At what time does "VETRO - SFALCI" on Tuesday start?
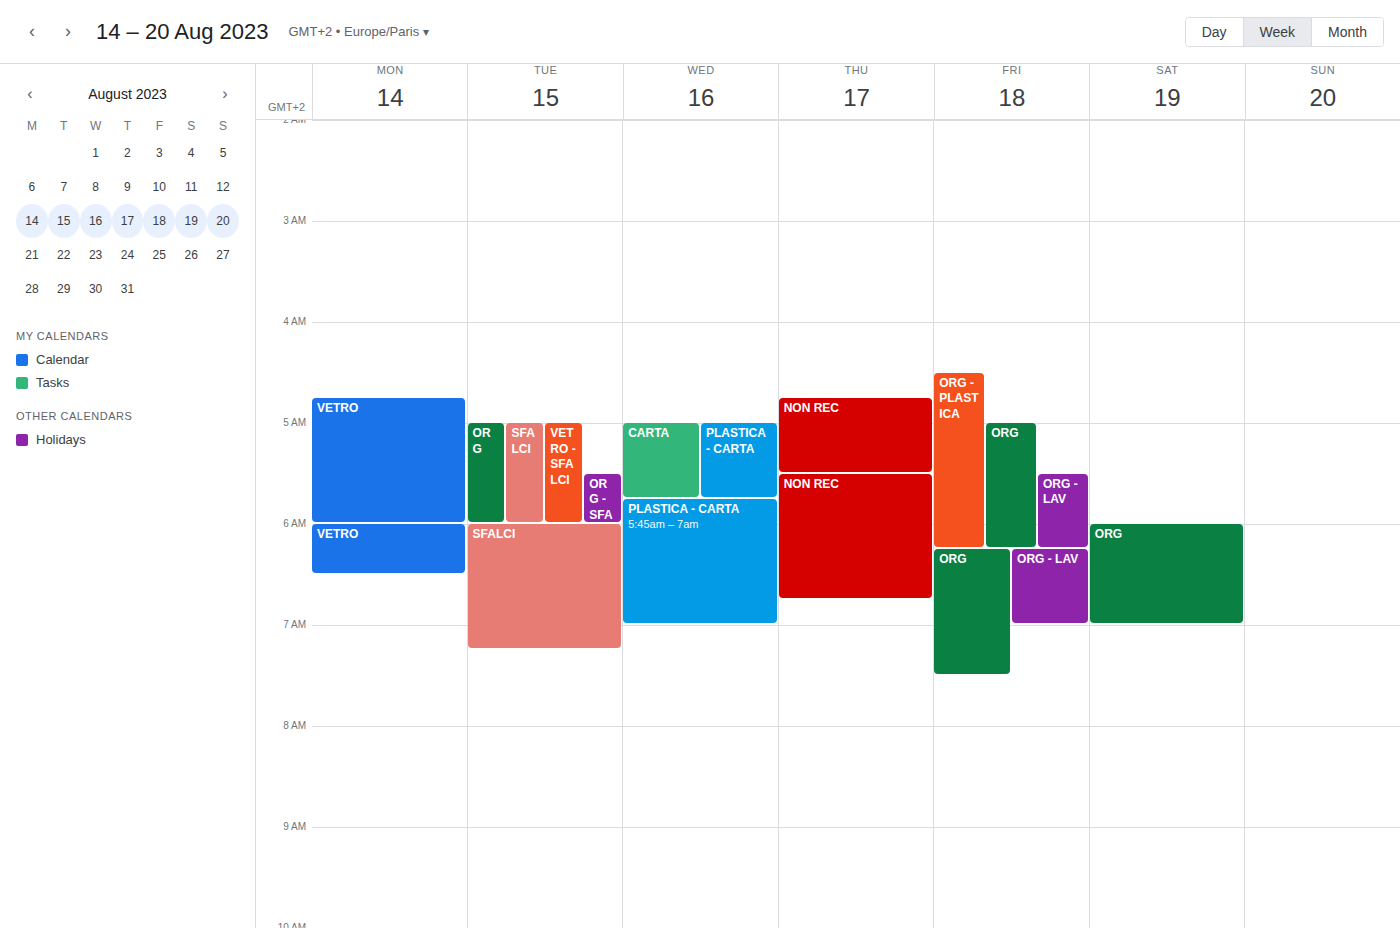
5:00 AM